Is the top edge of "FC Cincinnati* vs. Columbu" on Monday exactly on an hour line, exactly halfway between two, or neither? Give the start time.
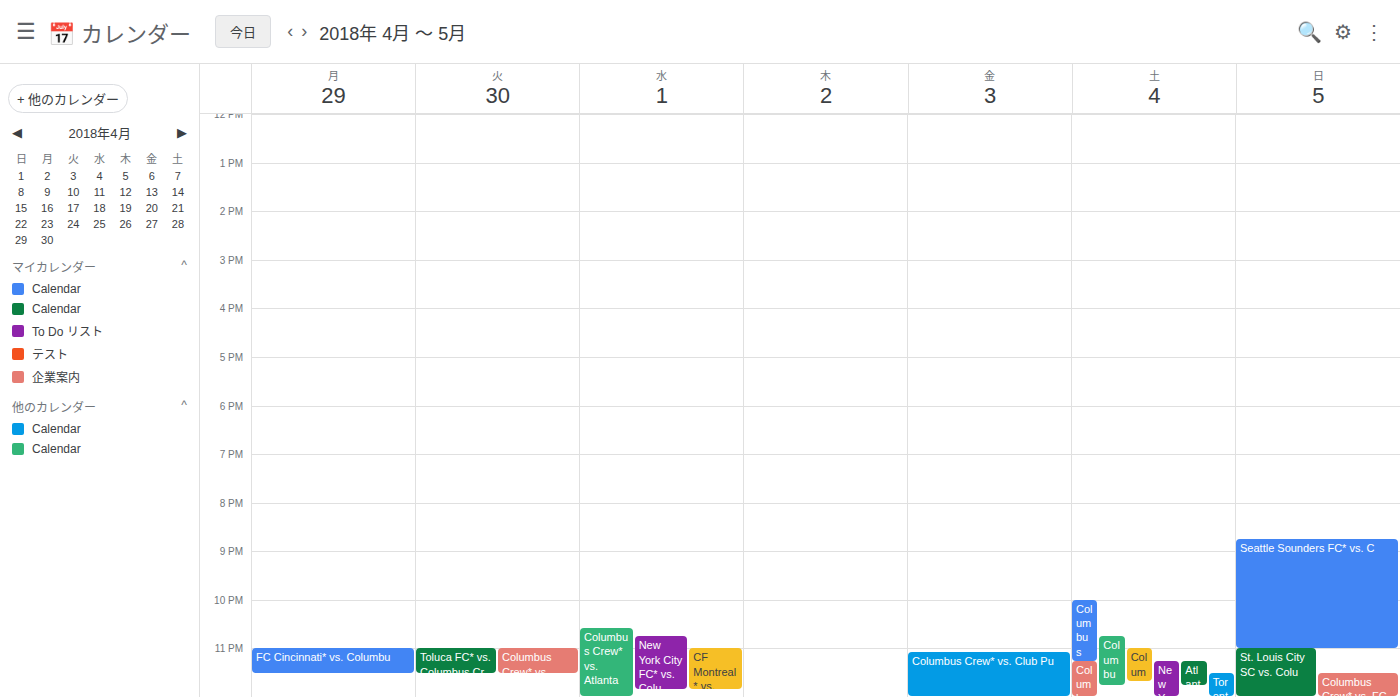
11:00 PM -- exactly on the 11 PM line.